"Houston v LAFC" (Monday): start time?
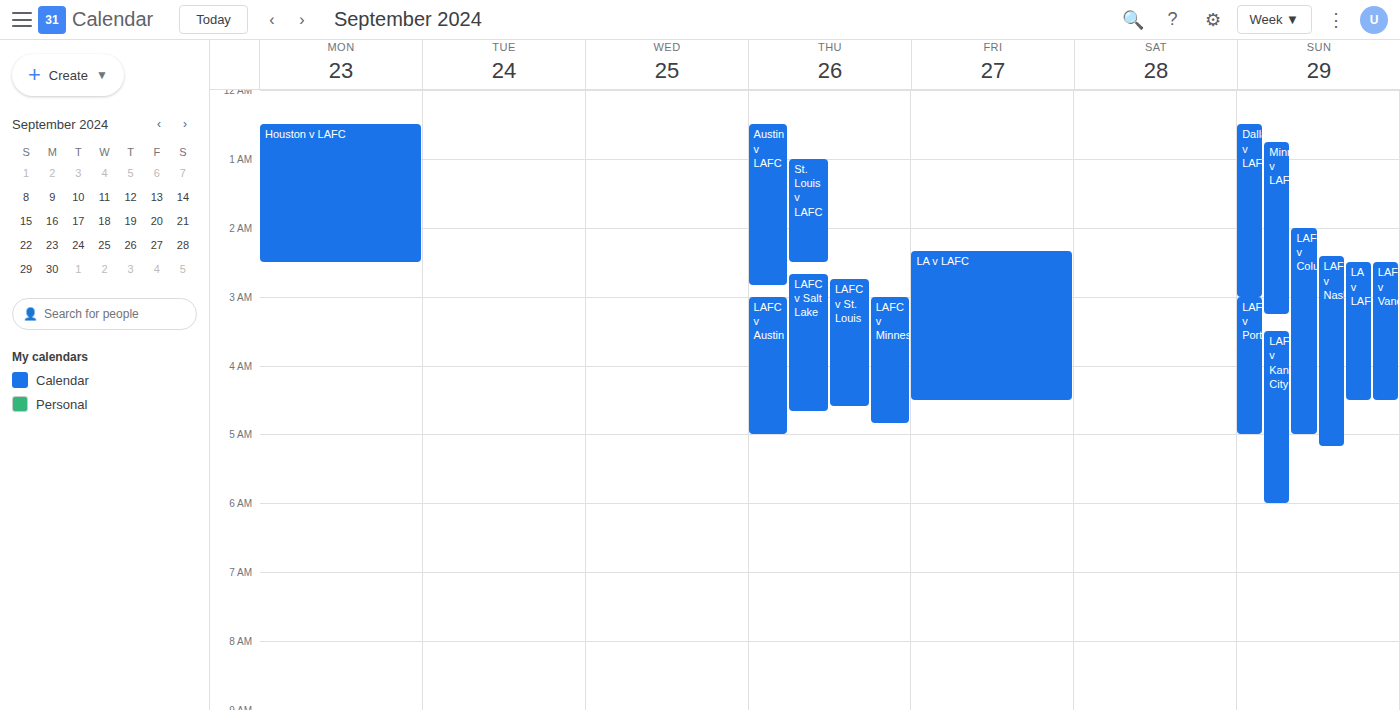
00:30